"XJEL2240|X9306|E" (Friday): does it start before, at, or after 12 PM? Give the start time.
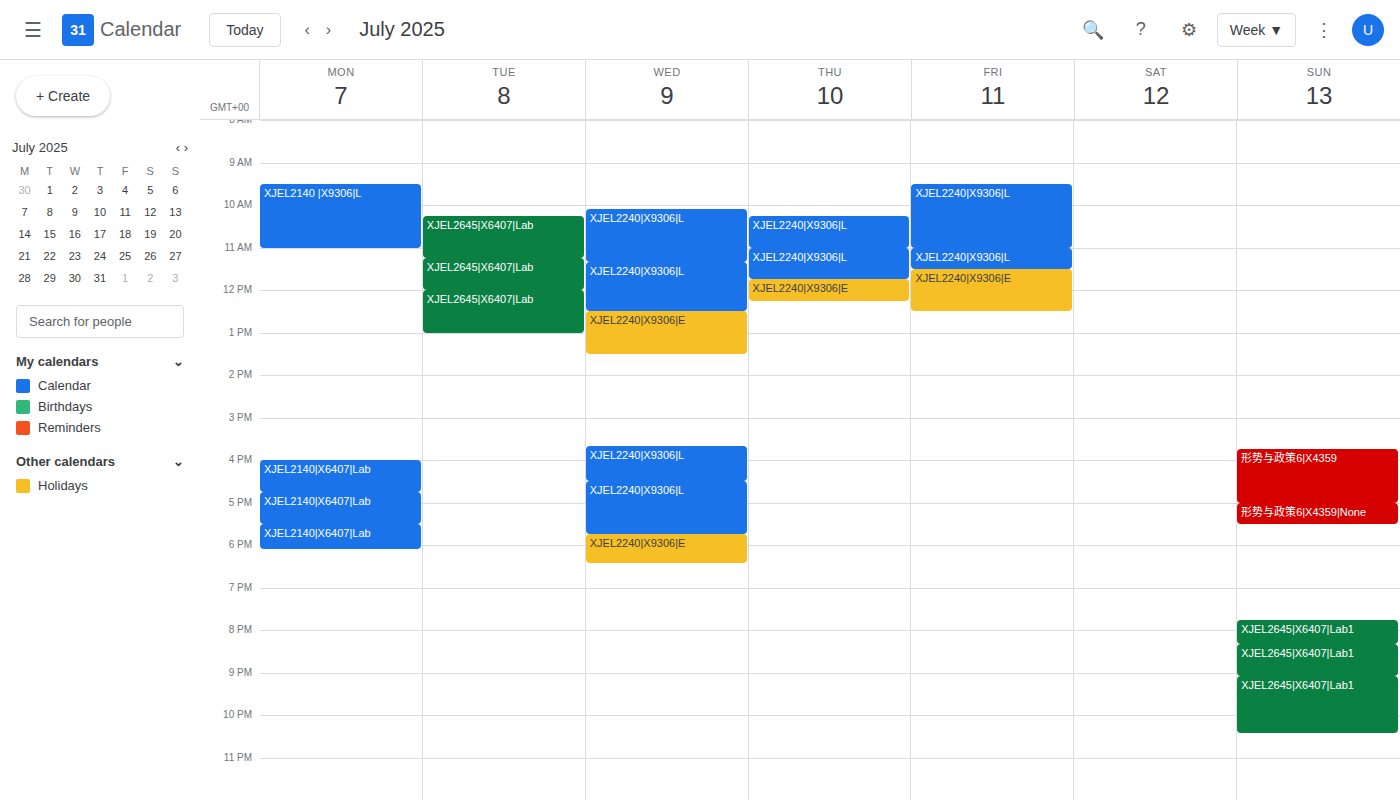
11:30 AM -- before 12 PM, 30 minutes above the 12 PM line.